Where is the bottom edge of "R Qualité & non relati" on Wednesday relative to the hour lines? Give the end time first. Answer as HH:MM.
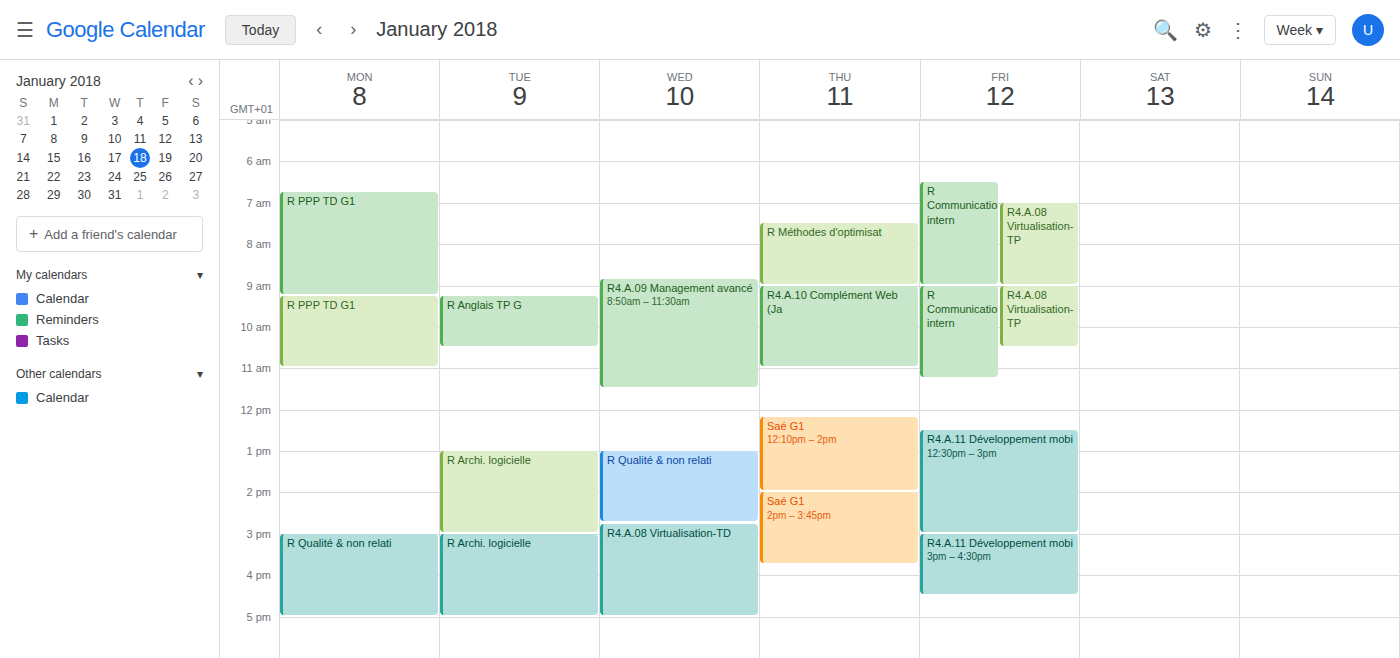
14:45 -- neither: three quarters of the way from the 14:00 line to the 15:00 line.